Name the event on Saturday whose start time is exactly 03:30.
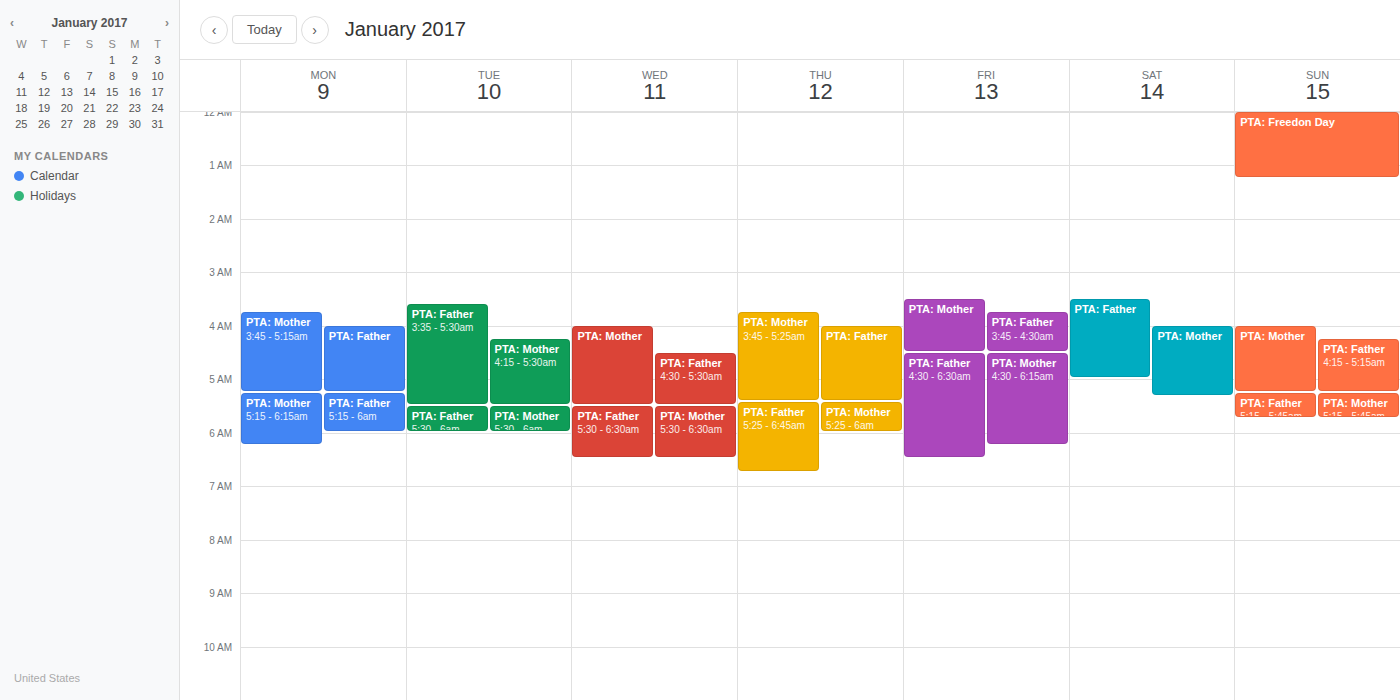
"PTA: Father"